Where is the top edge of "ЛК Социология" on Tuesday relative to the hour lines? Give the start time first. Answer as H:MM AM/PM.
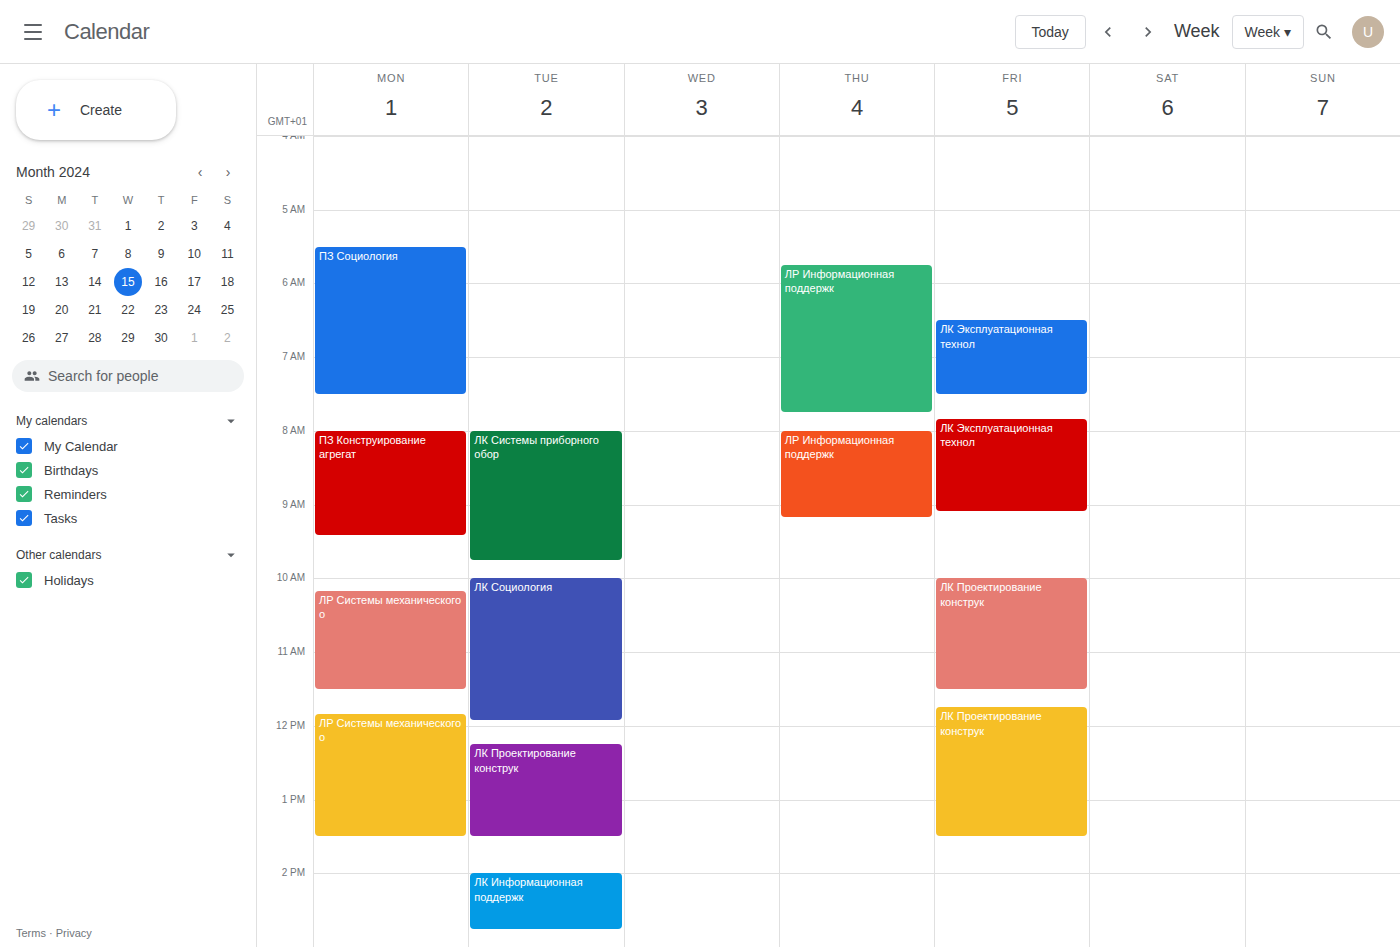
10:00 AM -- exactly on the 10 AM line.